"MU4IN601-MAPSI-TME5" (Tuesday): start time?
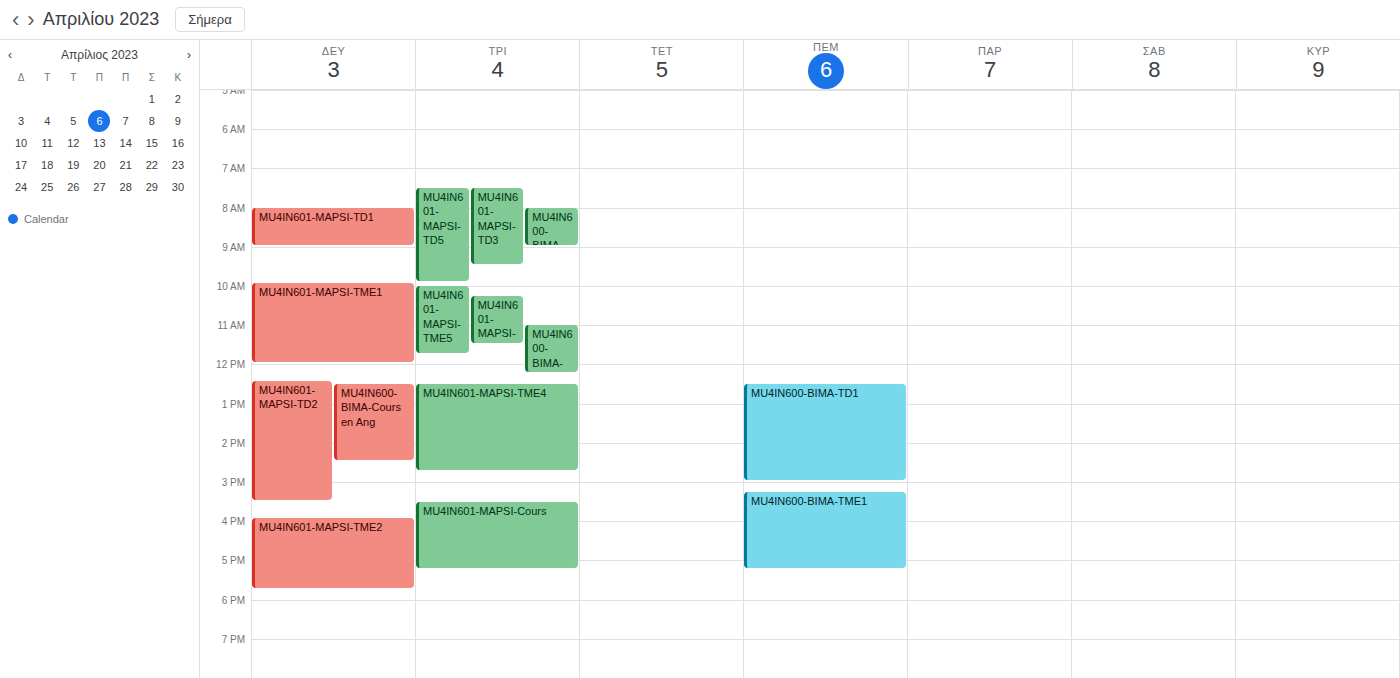
10:00 AM